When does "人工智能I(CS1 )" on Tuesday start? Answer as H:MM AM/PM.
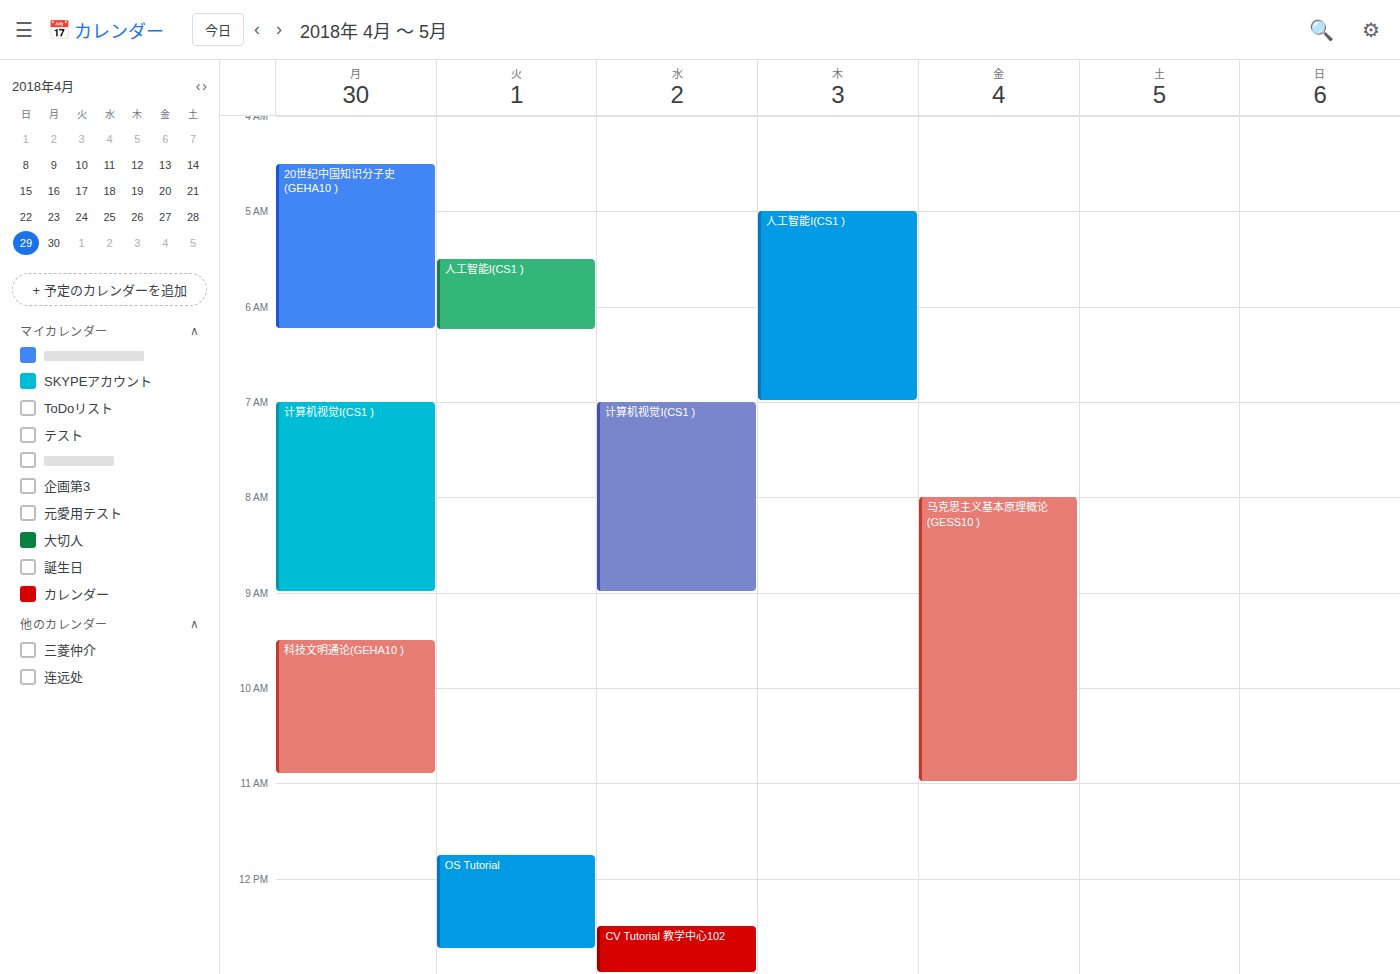
5:30 AM